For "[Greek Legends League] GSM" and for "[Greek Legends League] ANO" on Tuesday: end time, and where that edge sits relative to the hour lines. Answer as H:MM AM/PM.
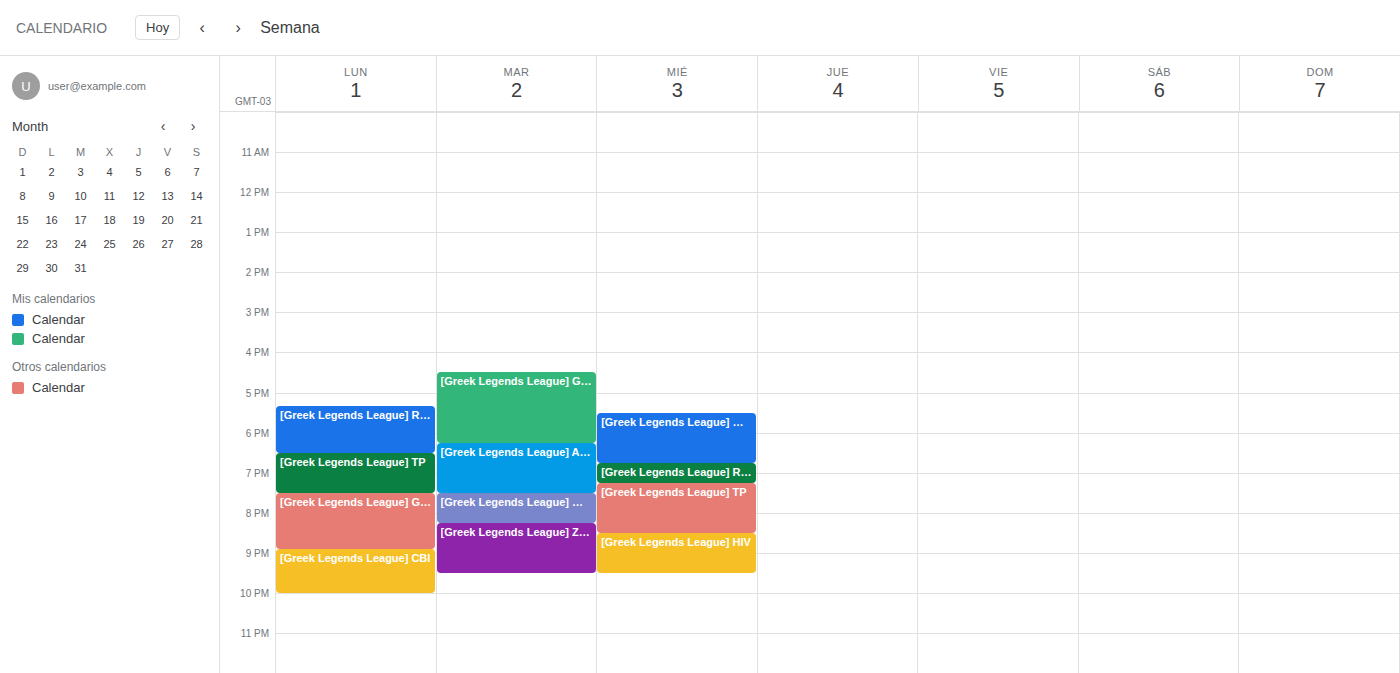
"[Greek Legends League] GSM": 6:15 PM, neither: a quarter of the way from the 6 PM line to the 7 PM line. "[Greek Legends League] ANO": 7:30 PM, halfway between the 7 PM and 8 PM lines.